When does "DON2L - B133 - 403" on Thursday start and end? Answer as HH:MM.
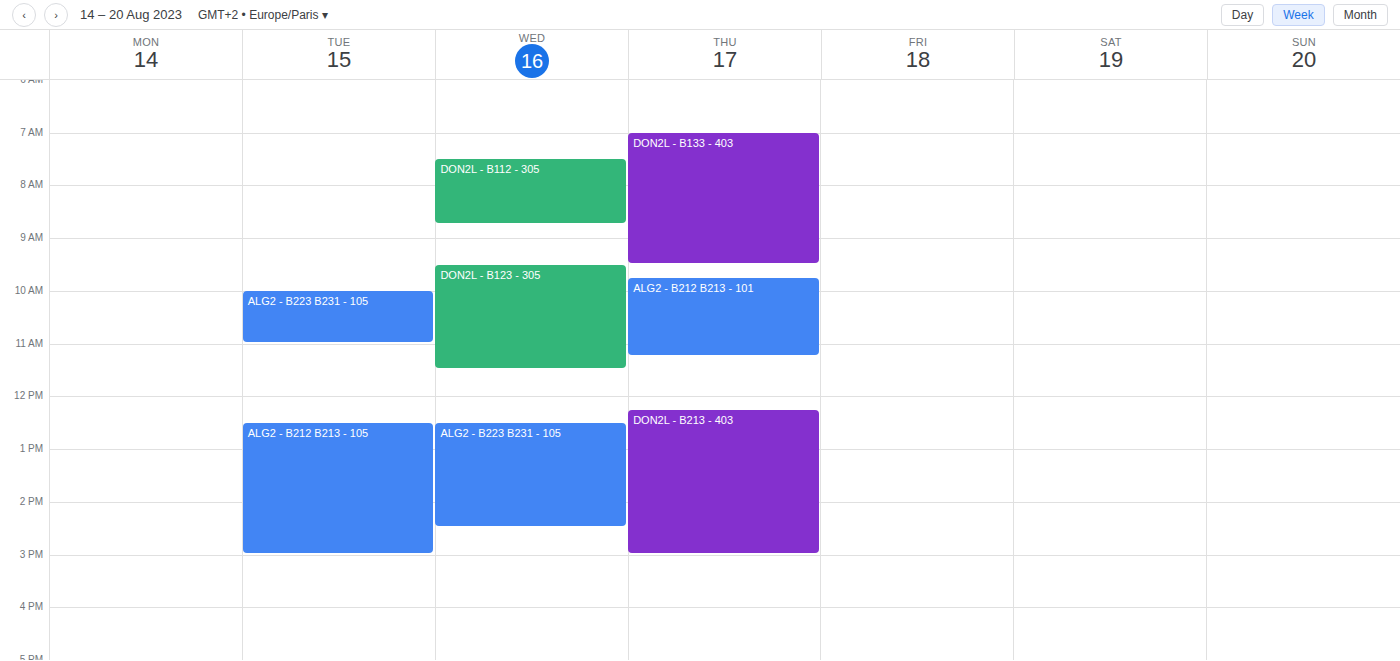
07:00 to 09:30